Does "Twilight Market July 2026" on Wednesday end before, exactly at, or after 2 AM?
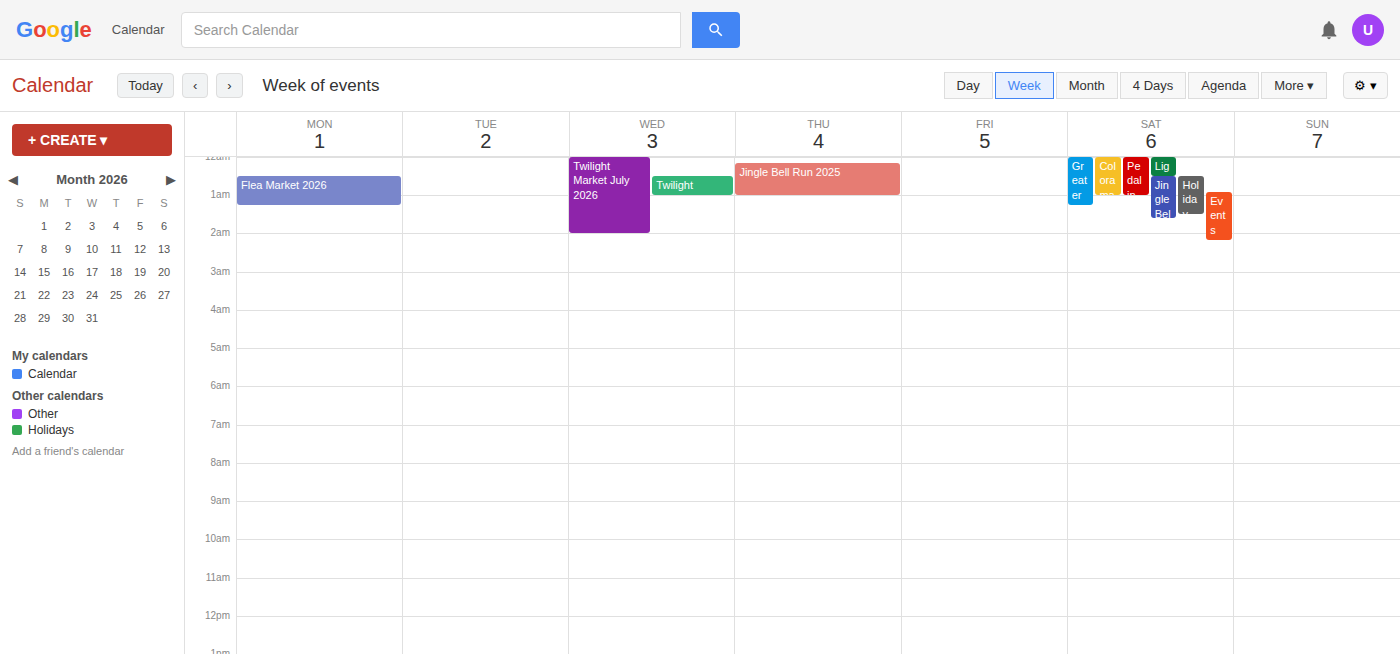
2:00 AM -- exactly at 2 AM, on the 2 AM line.